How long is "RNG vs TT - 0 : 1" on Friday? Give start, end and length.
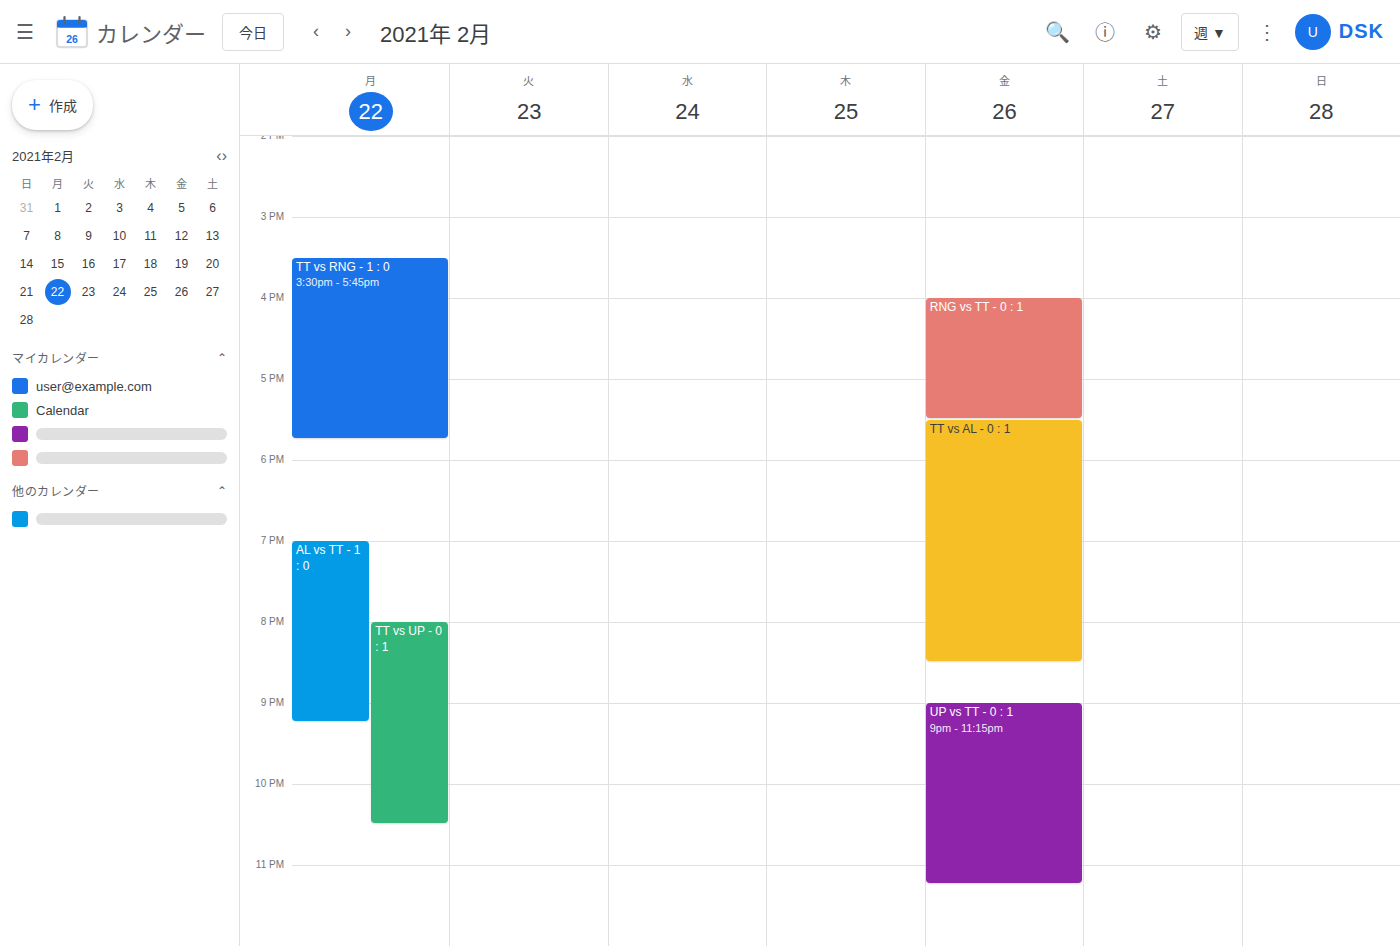
4:00 PM to 5:30 PM, 1 hour 30 minutes